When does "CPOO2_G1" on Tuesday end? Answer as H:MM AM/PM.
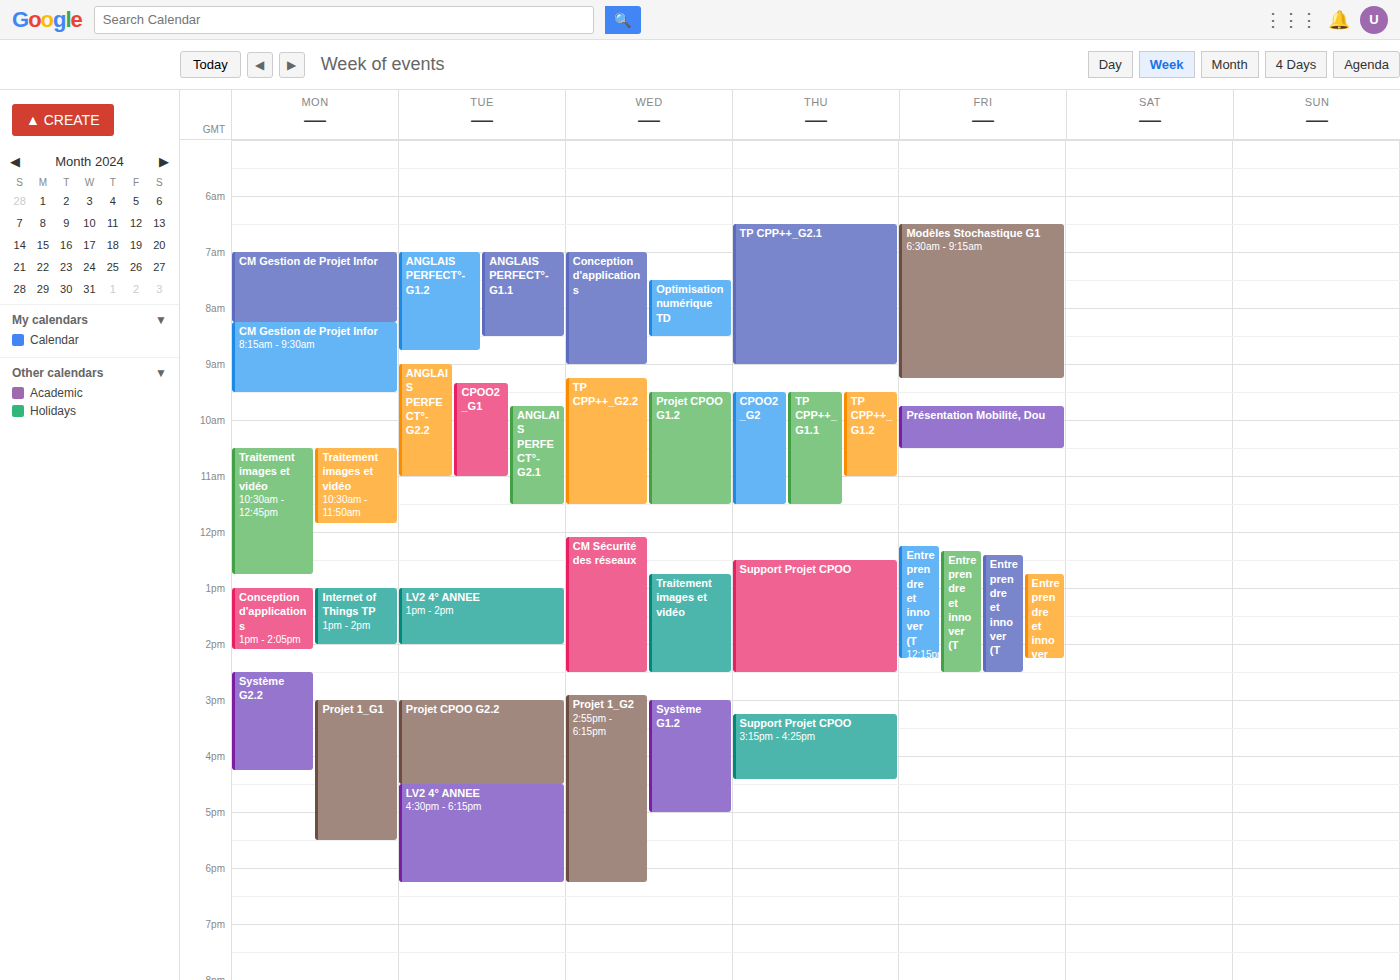
11:00 AM